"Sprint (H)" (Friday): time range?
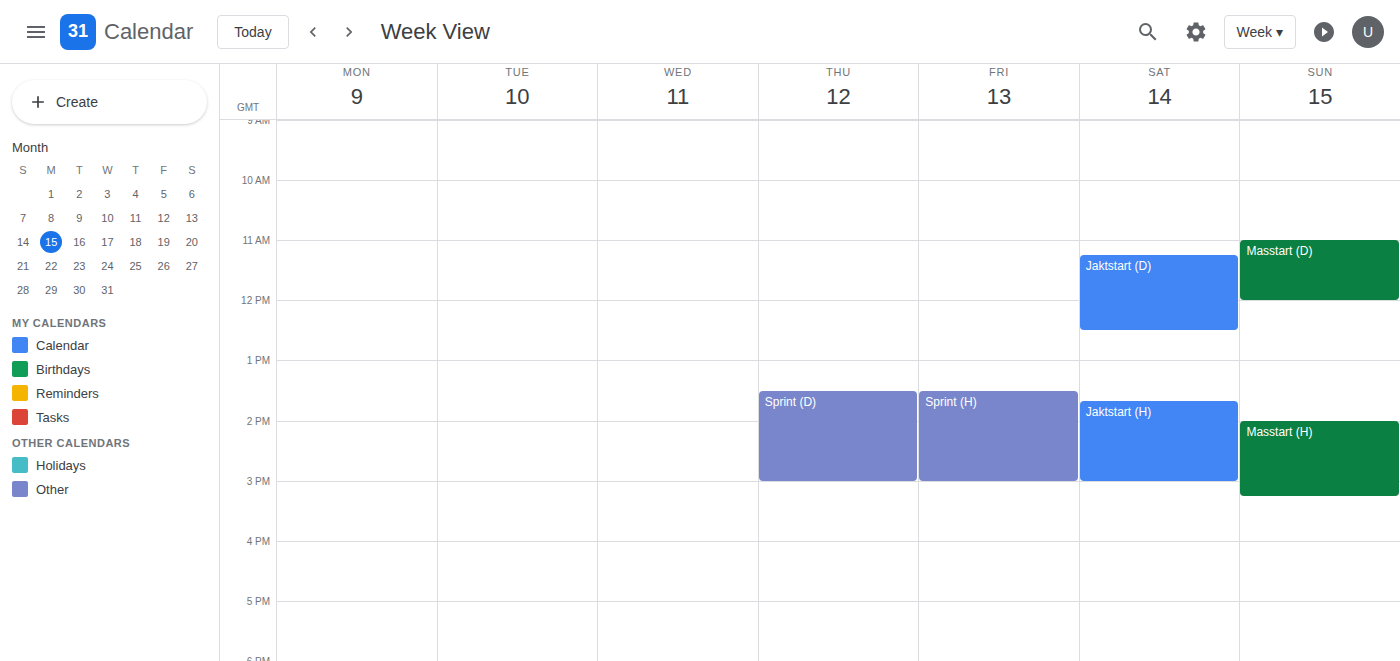
1:30 PM to 3:00 PM